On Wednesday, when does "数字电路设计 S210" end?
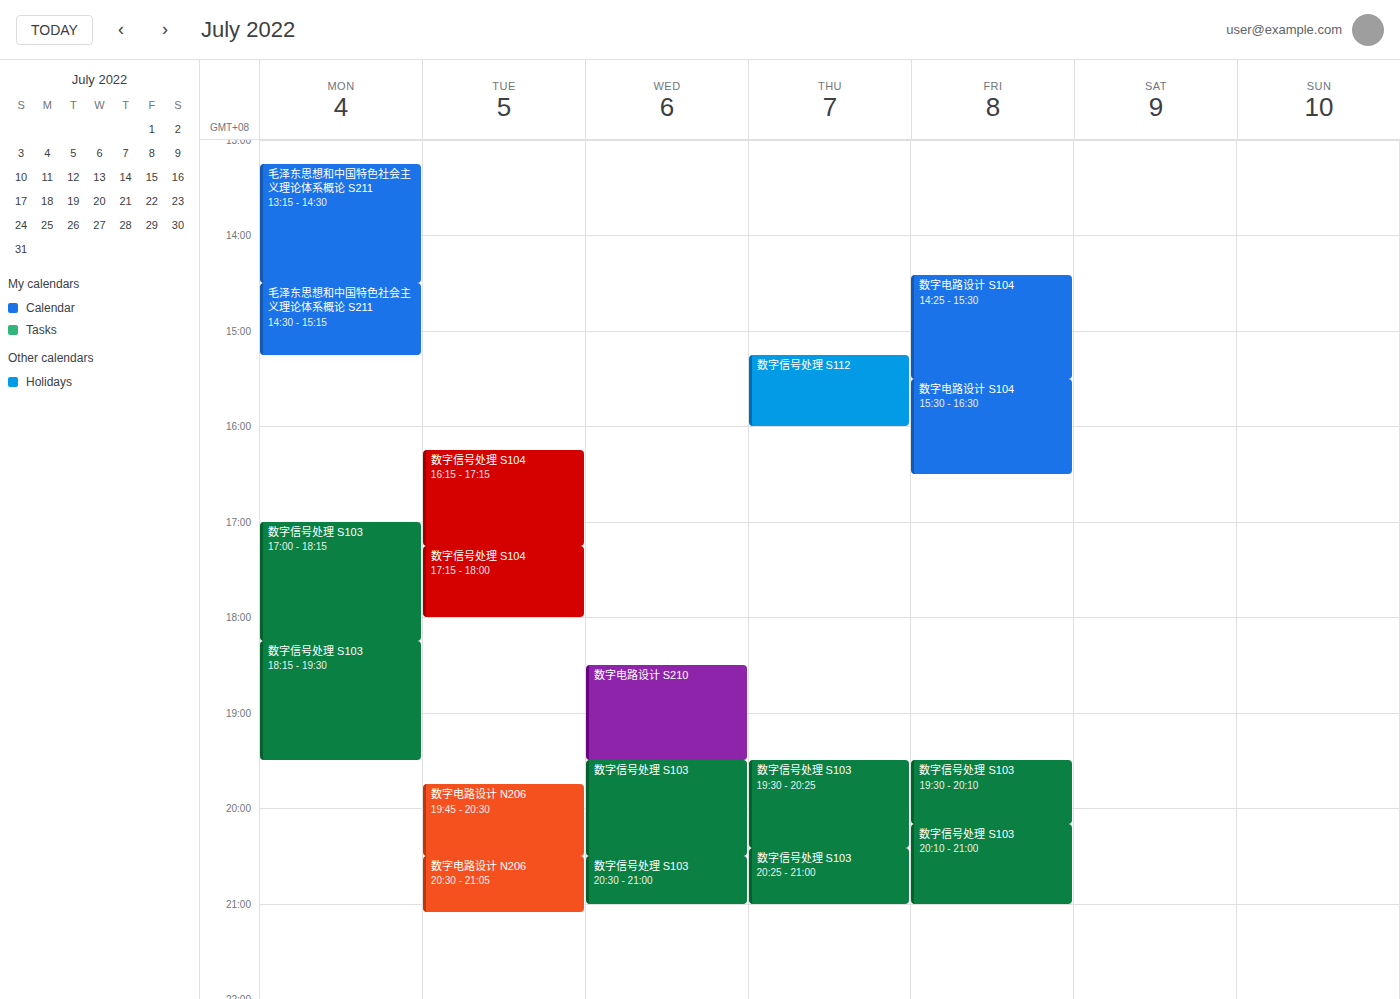
7:30 PM